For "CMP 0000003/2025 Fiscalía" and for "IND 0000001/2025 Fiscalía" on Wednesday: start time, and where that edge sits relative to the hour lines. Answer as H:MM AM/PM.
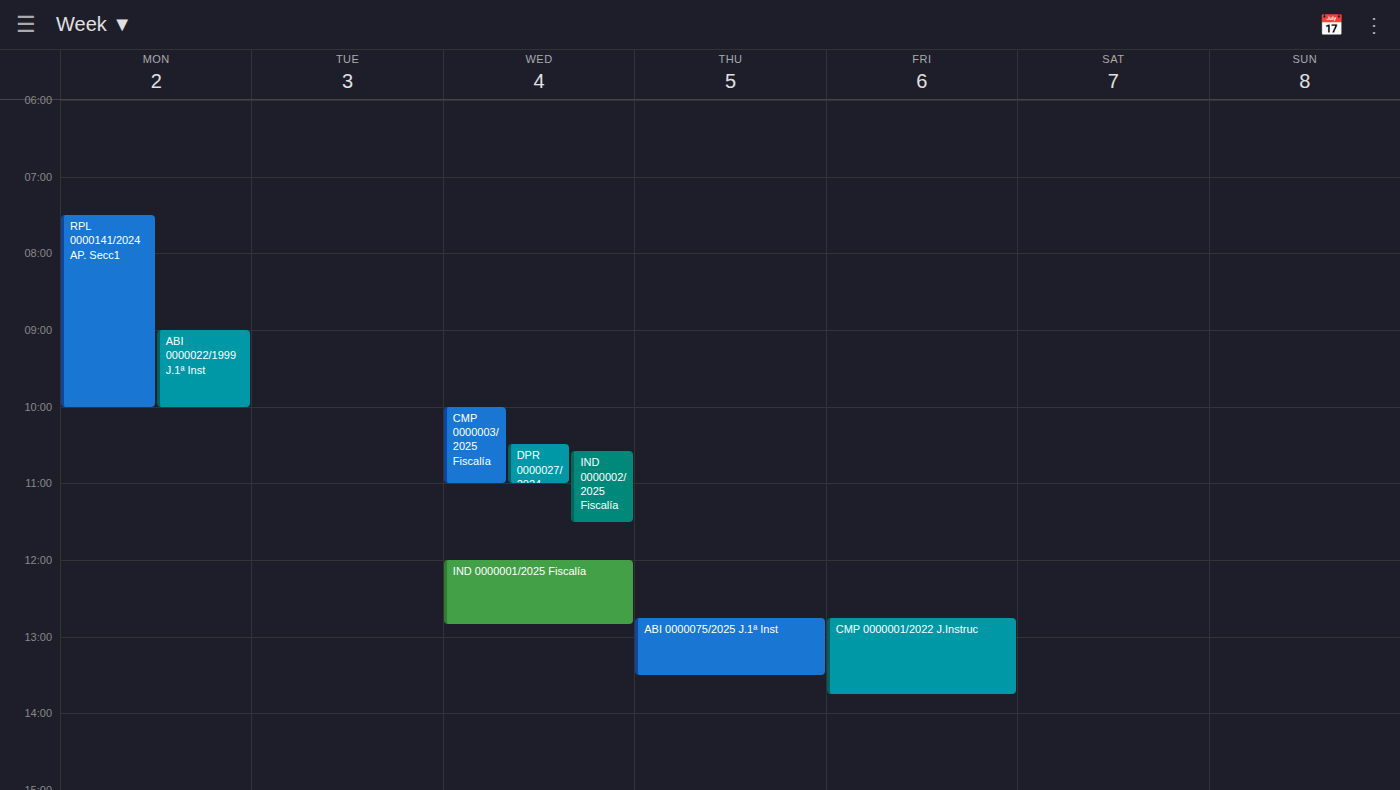
"CMP 0000003/2025 Fiscalía": 10:00 AM, exactly on the 10 AM line. "IND 0000001/2025 Fiscalía": 12:00 PM, exactly on the 12 PM line.